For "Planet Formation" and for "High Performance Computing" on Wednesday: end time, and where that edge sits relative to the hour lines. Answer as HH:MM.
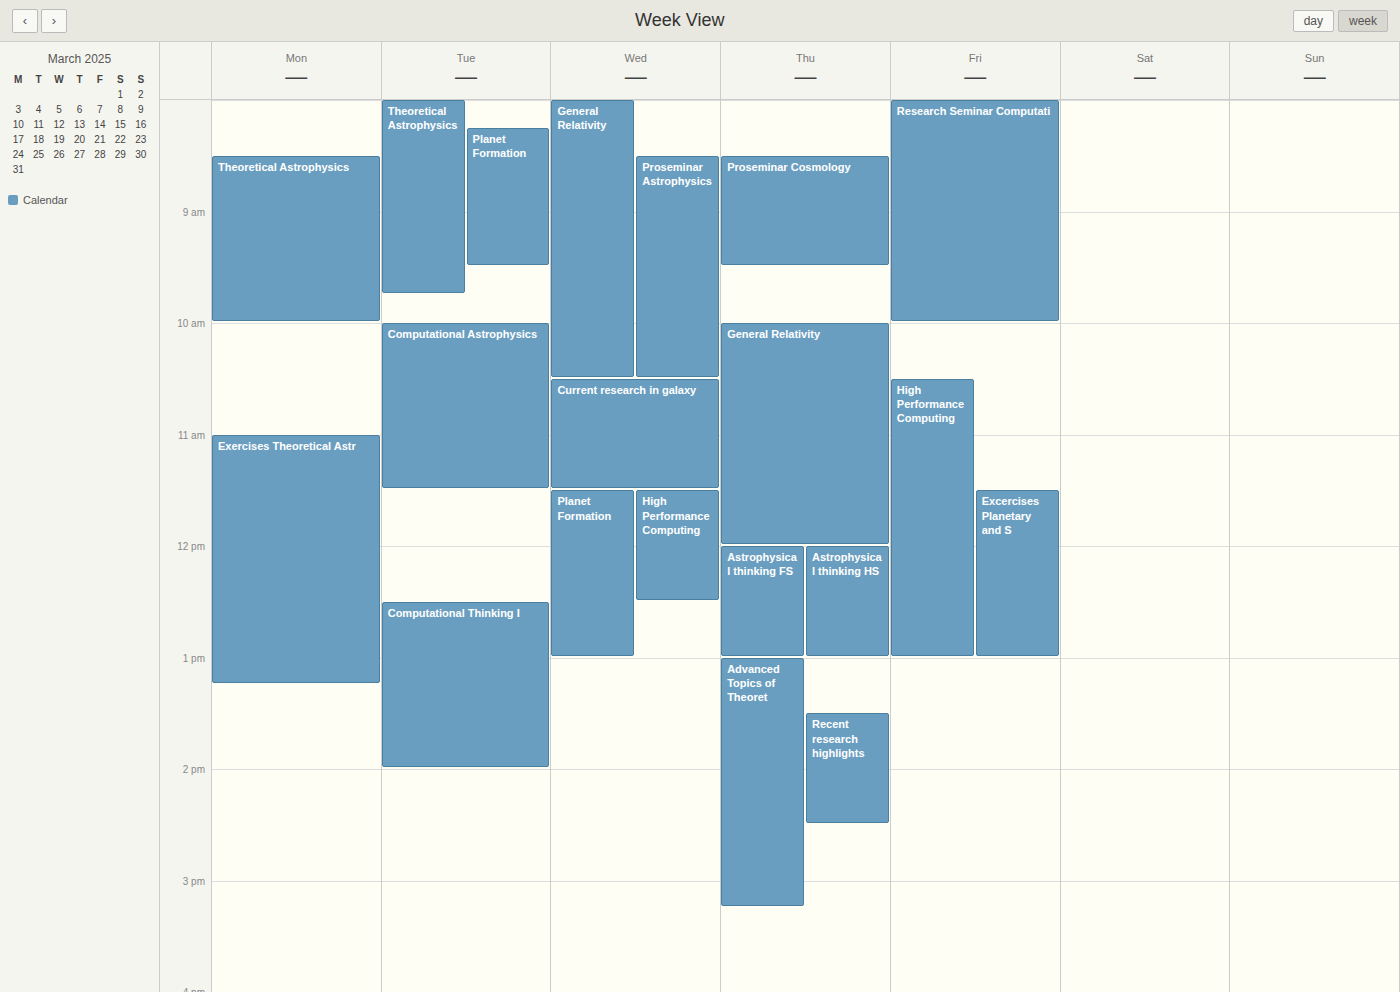
"Planet Formation": 13:00, exactly on the 13:00 line. "High Performance Computing": 12:30, halfway between the 12:00 and 13:00 lines.